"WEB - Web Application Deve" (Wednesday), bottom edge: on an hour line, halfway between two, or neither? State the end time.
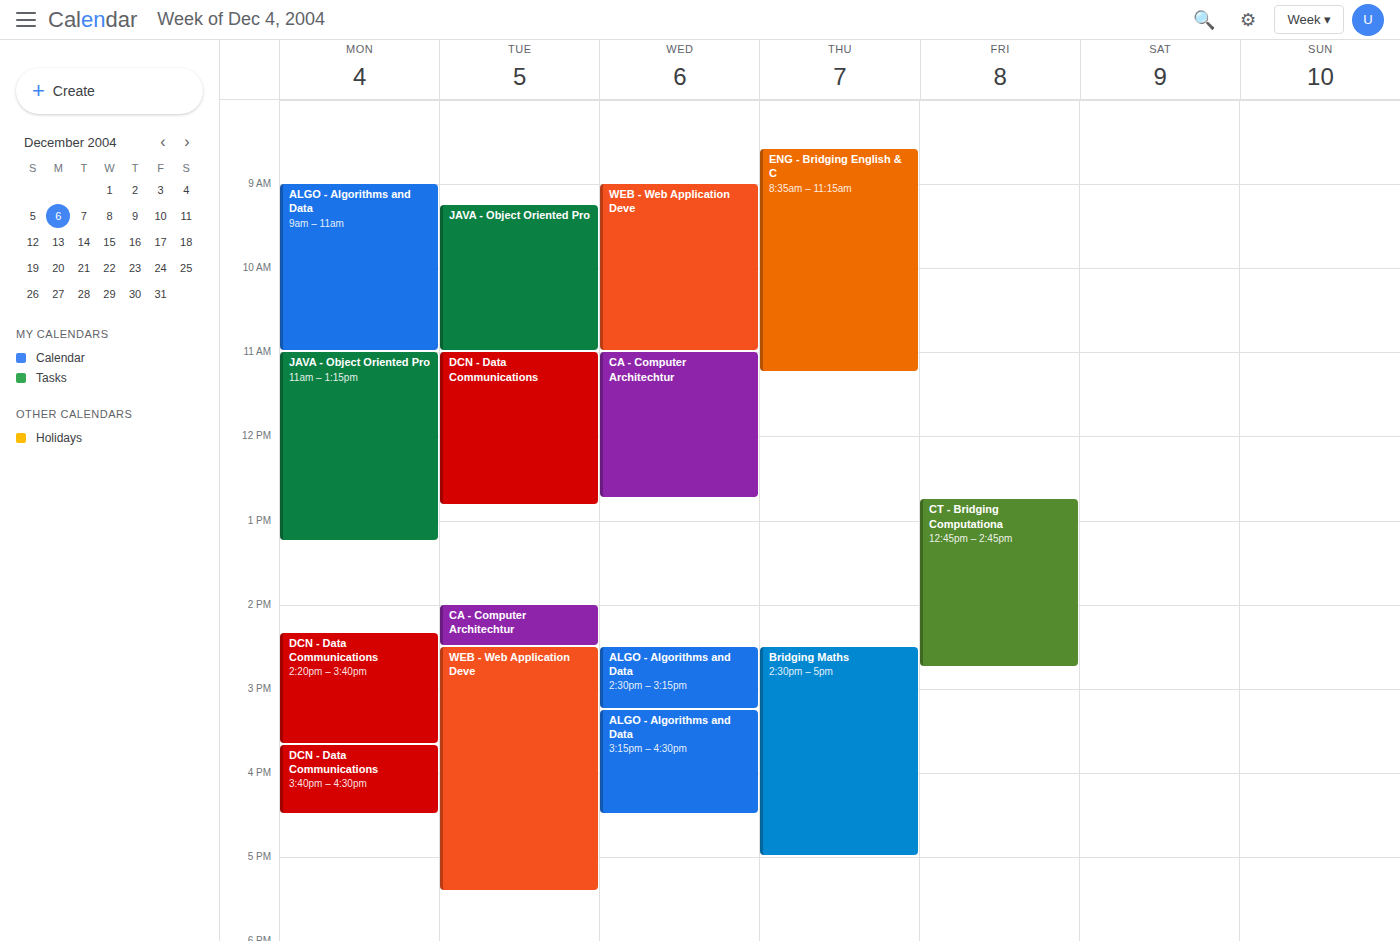
11:00 -- exactly on the 11:00 line.